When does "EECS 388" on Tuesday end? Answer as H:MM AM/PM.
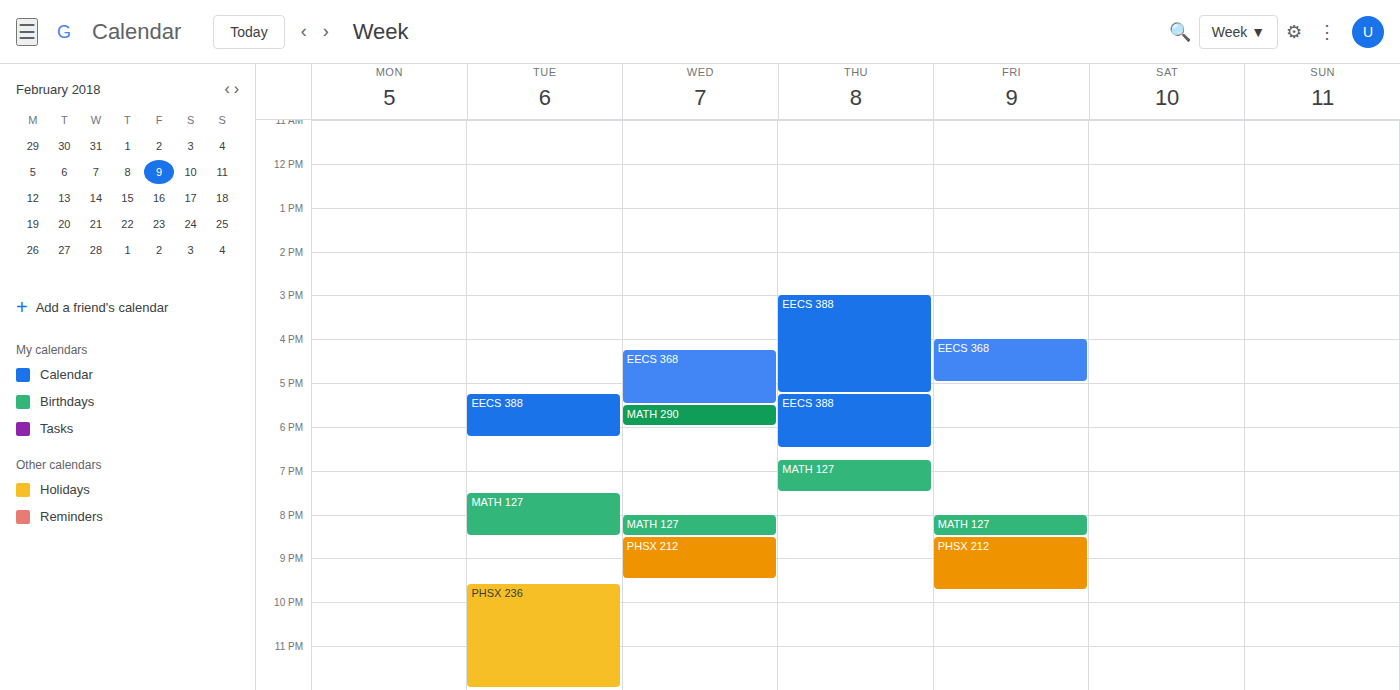
6:15 PM